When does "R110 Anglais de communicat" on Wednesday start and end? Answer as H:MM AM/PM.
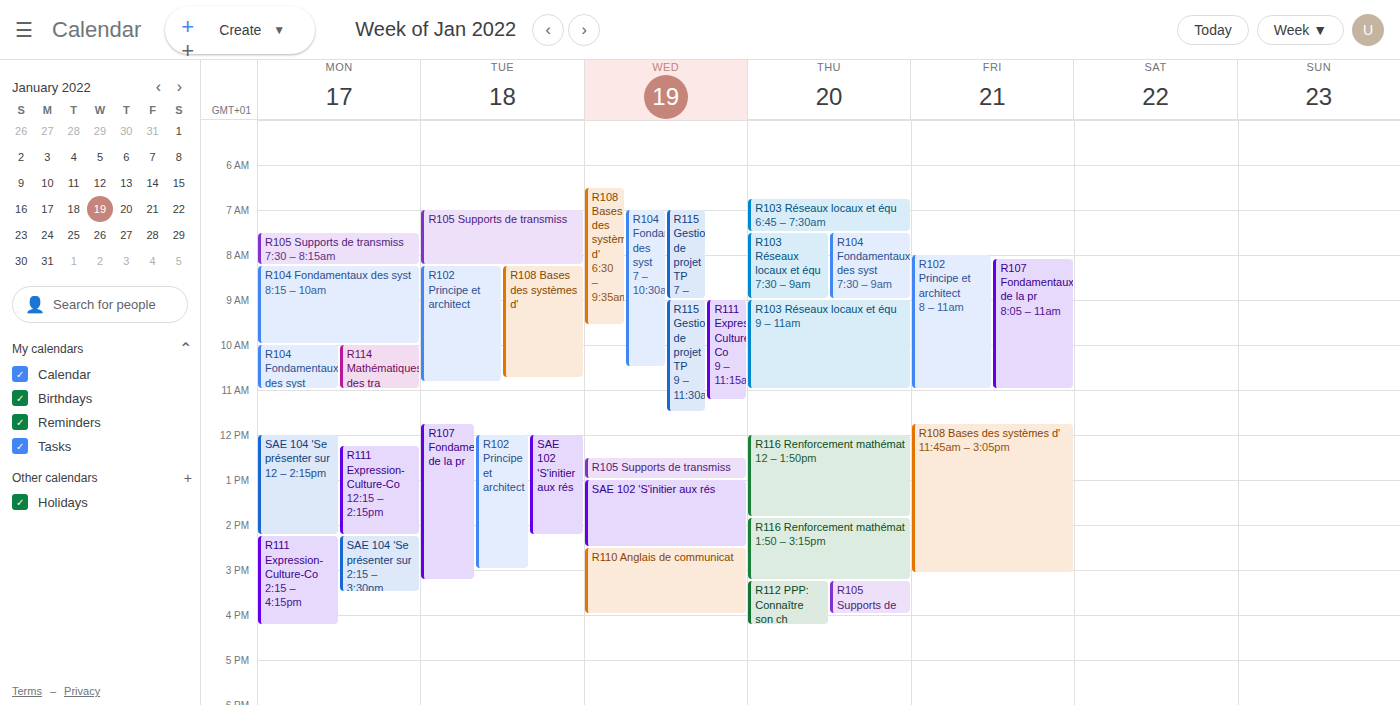
2:30 PM to 4:00 PM